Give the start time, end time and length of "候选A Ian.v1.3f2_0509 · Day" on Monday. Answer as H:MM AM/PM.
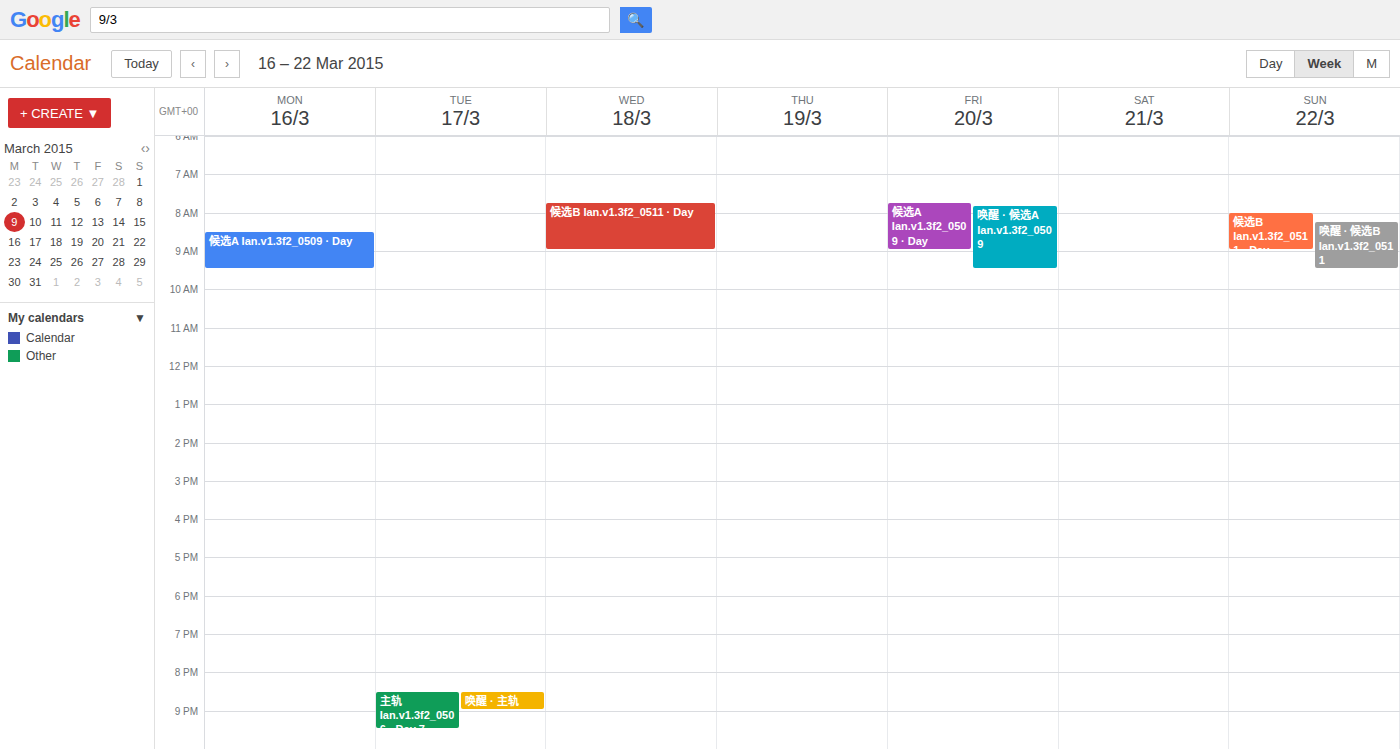
8:30 AM to 9:30 AM, 1 hour